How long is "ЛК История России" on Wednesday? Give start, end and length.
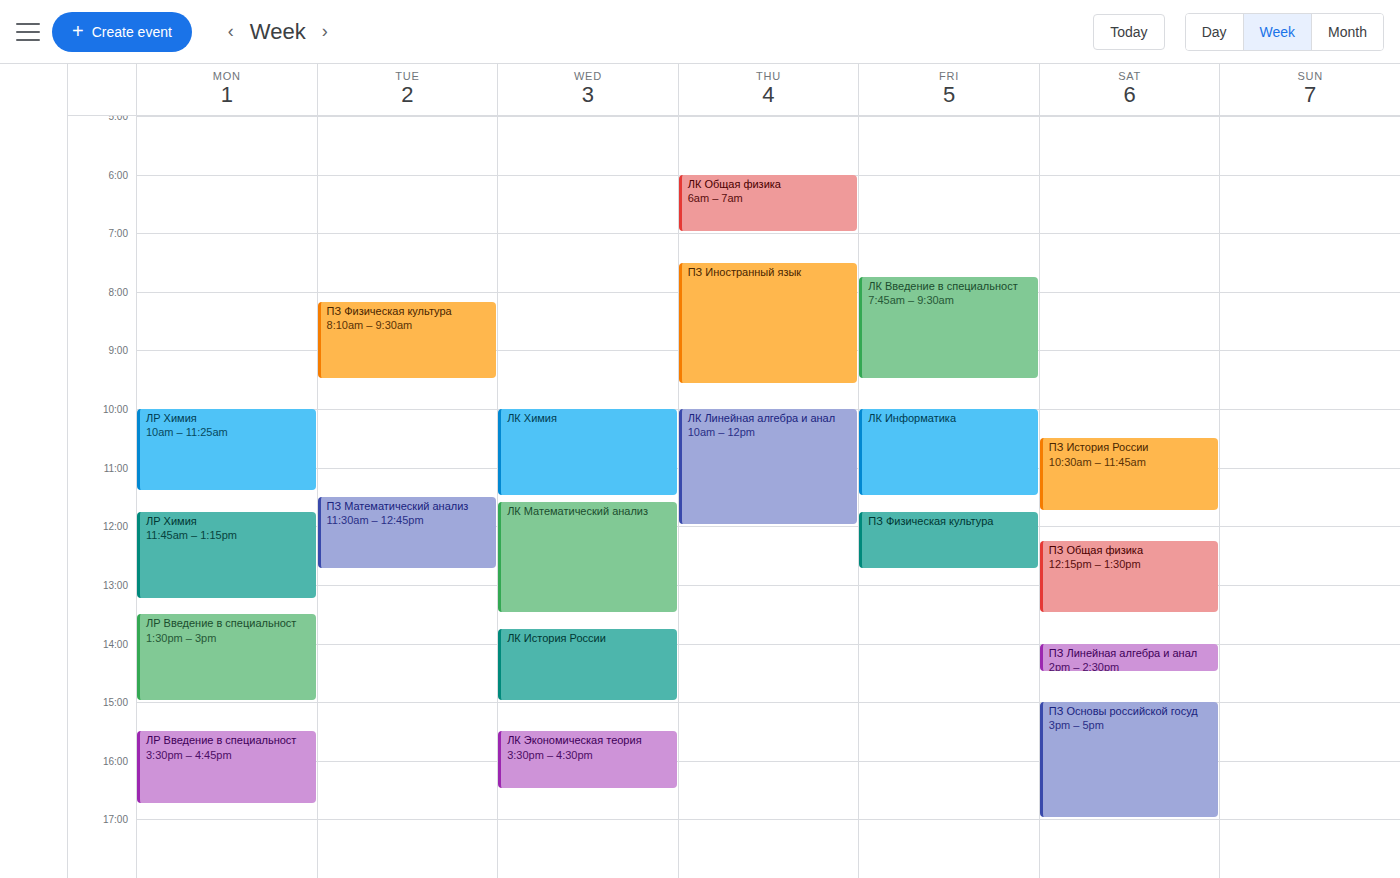
1:45 PM to 3:00 PM, 1 hour 15 minutes